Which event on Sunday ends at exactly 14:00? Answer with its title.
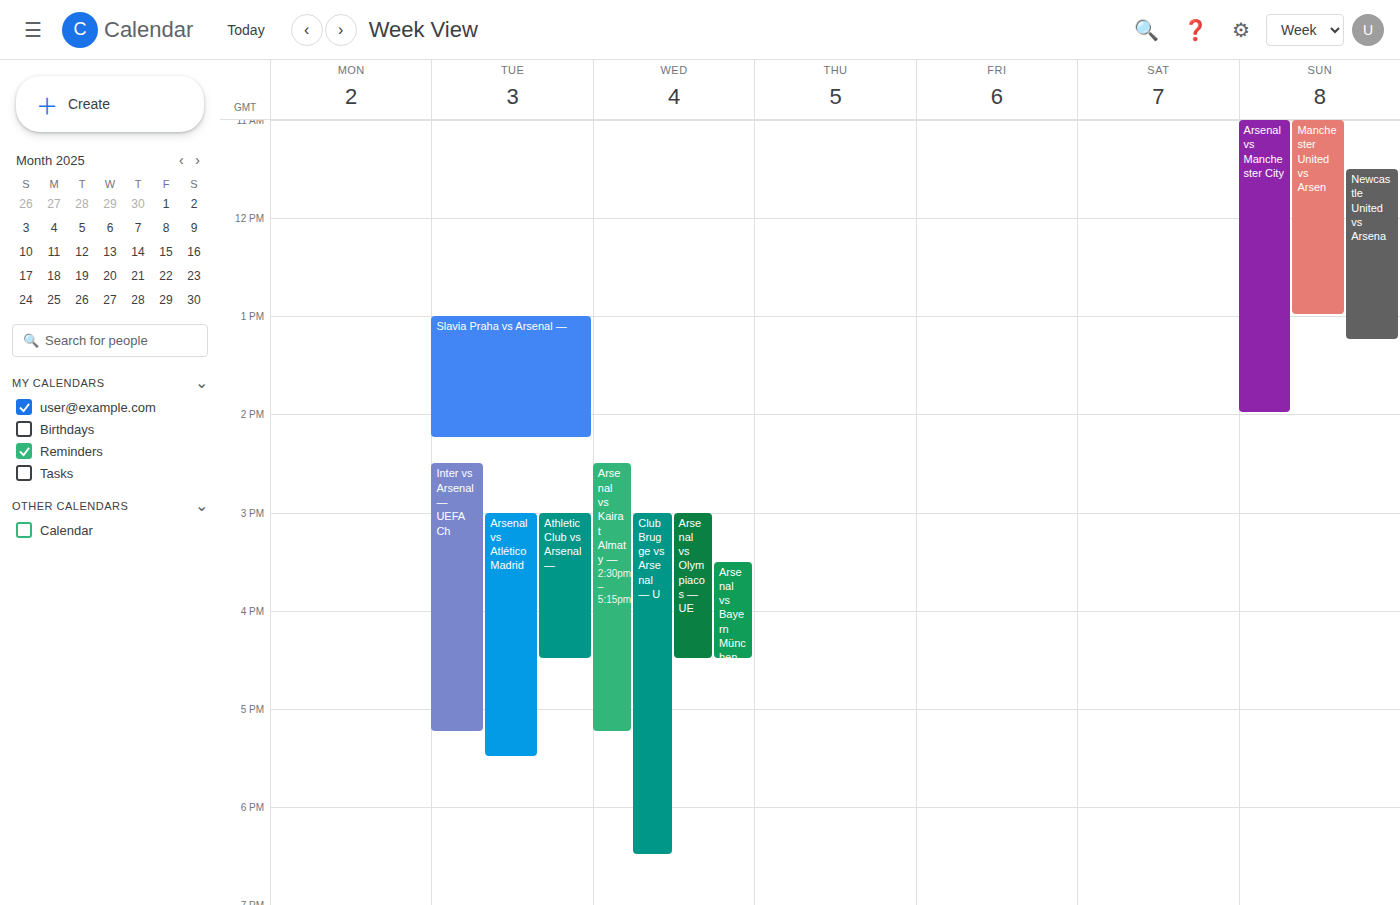
"Arsenal vs Manchester City"